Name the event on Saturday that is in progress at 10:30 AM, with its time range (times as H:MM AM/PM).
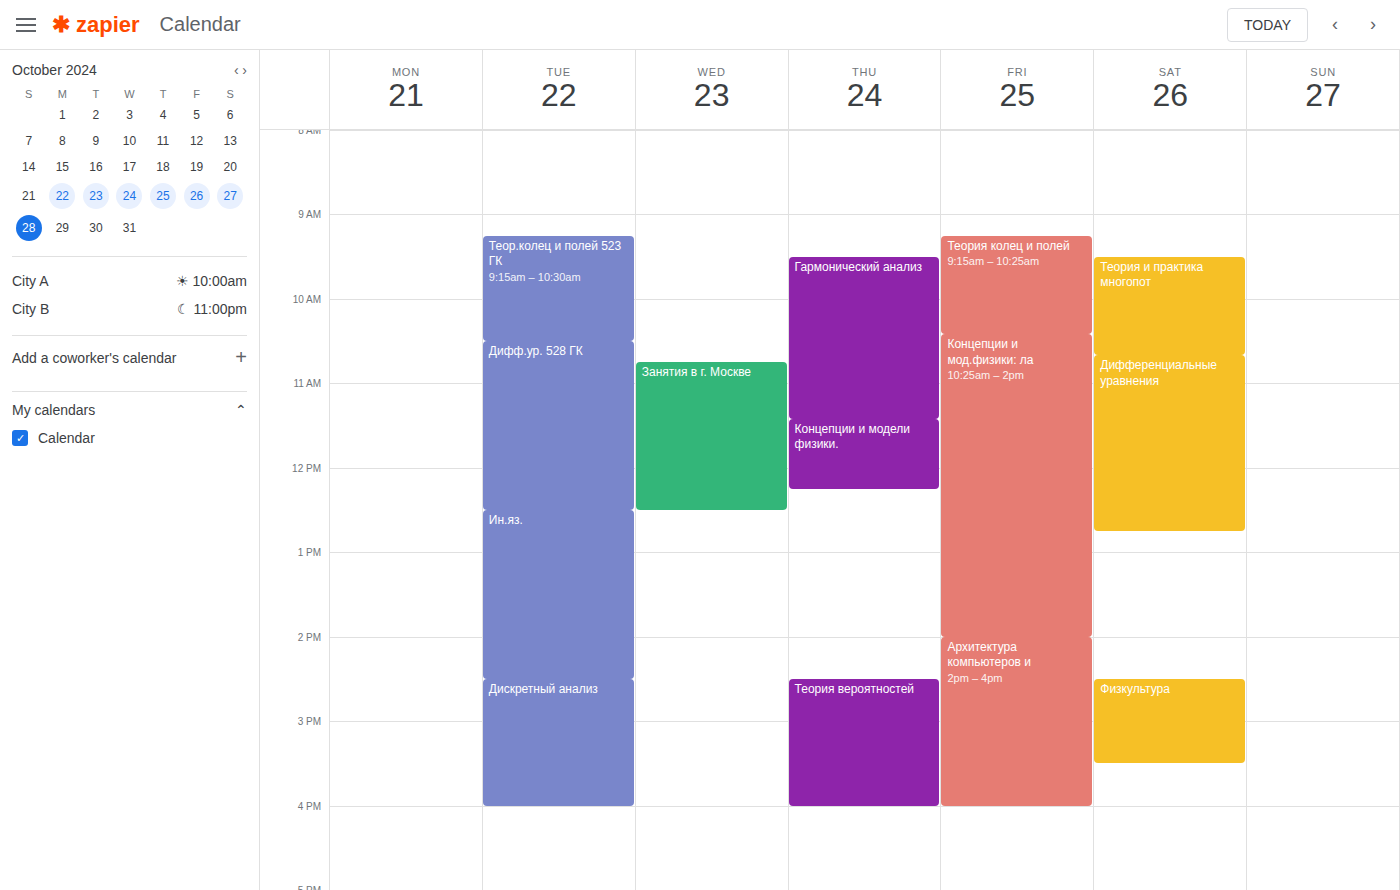
"Теория и практика многопот", 9:30 AM to 10:40 AM